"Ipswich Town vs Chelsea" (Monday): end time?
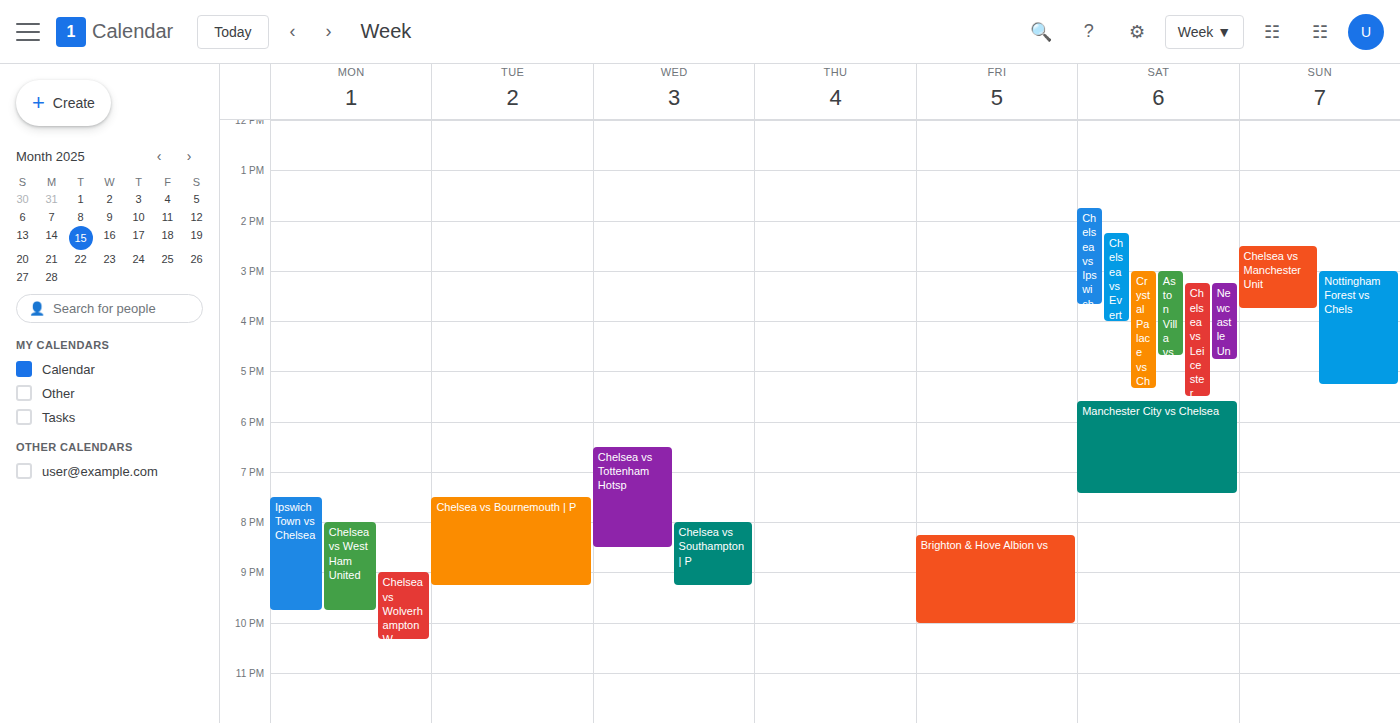
9:45 PM